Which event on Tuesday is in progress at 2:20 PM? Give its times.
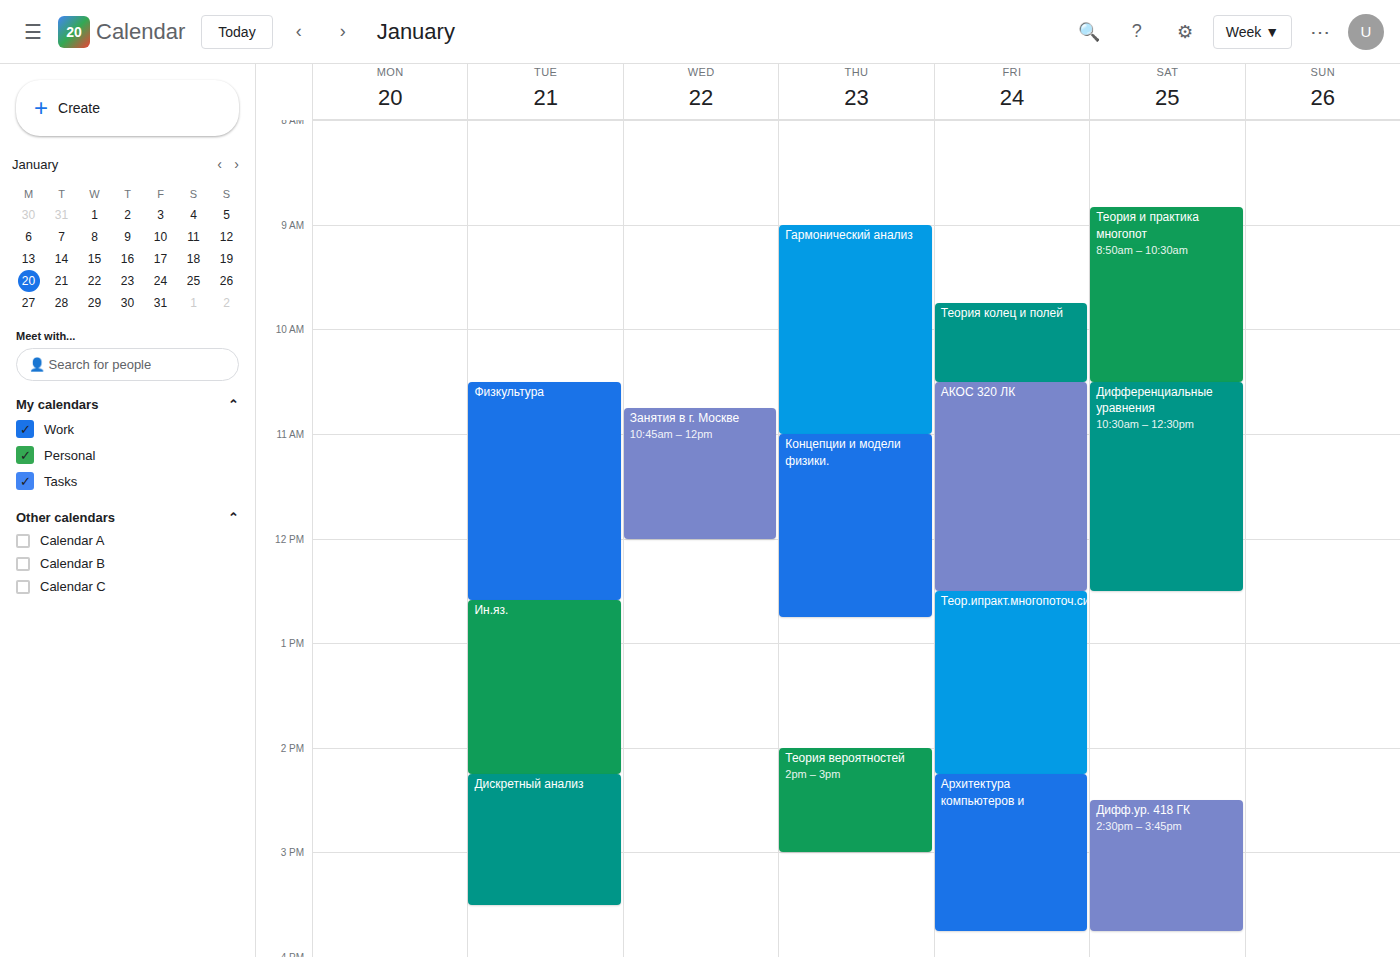
"Дискретный анализ", 2:15 PM to 3:30 PM